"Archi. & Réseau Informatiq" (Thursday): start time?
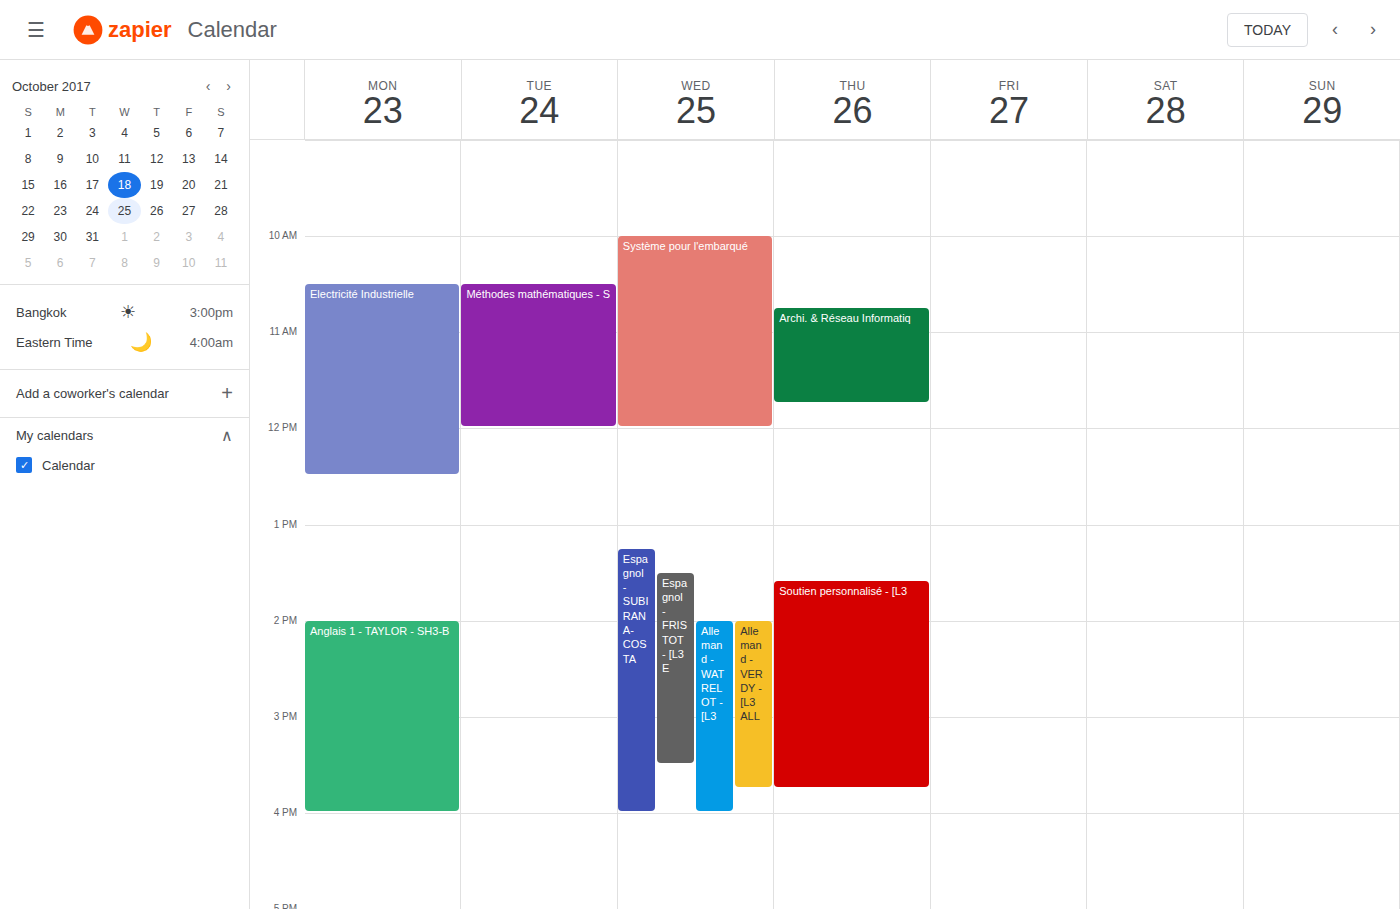
10:45 AM